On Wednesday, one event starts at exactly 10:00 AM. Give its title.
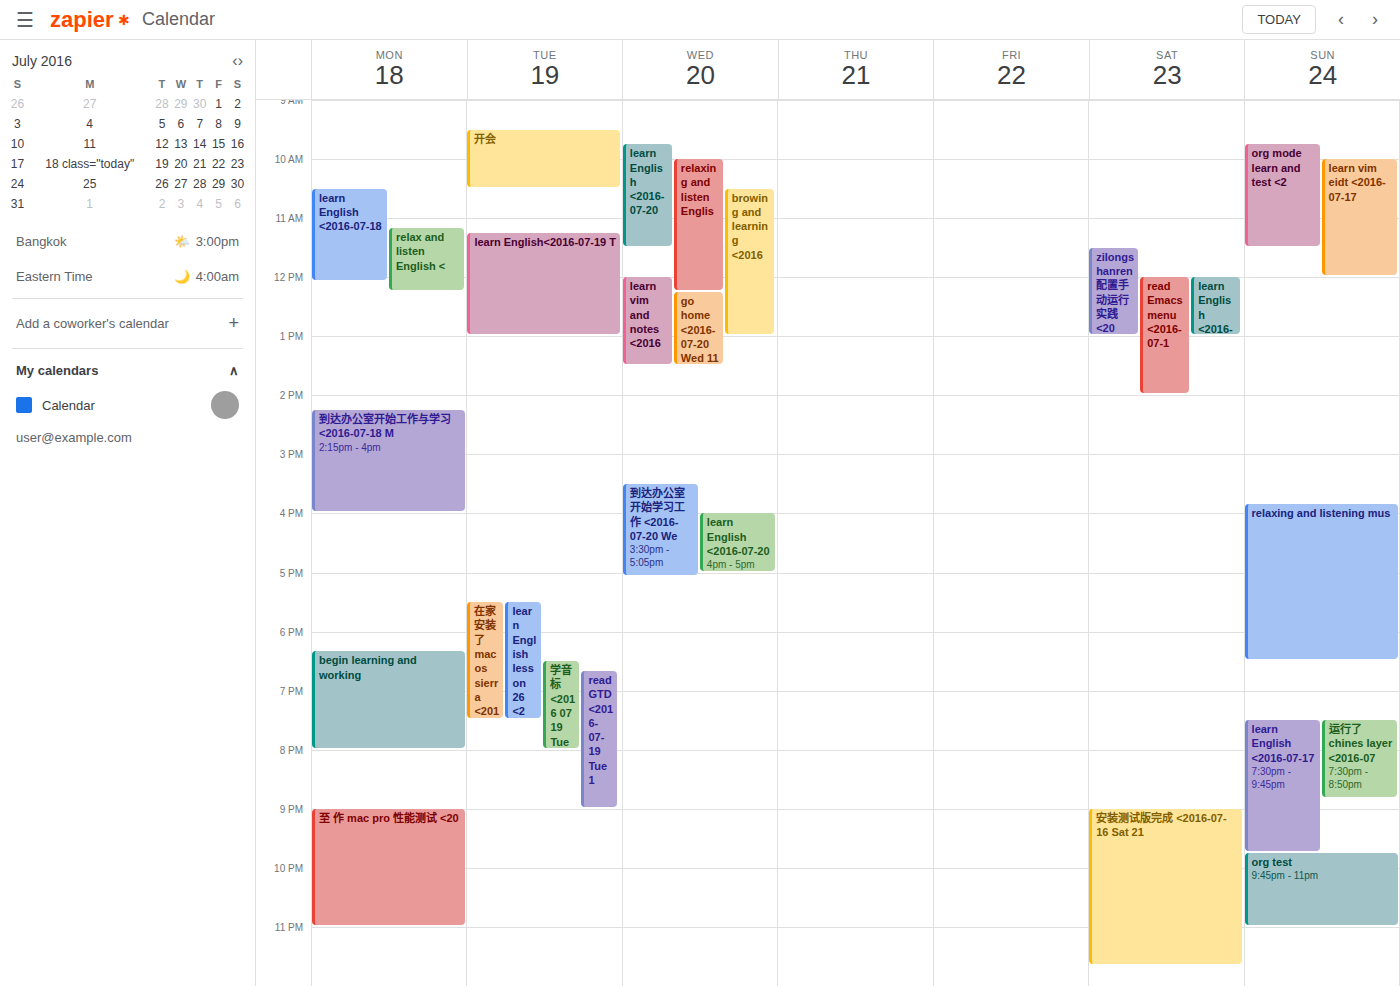
"relaxing and listen Englis"